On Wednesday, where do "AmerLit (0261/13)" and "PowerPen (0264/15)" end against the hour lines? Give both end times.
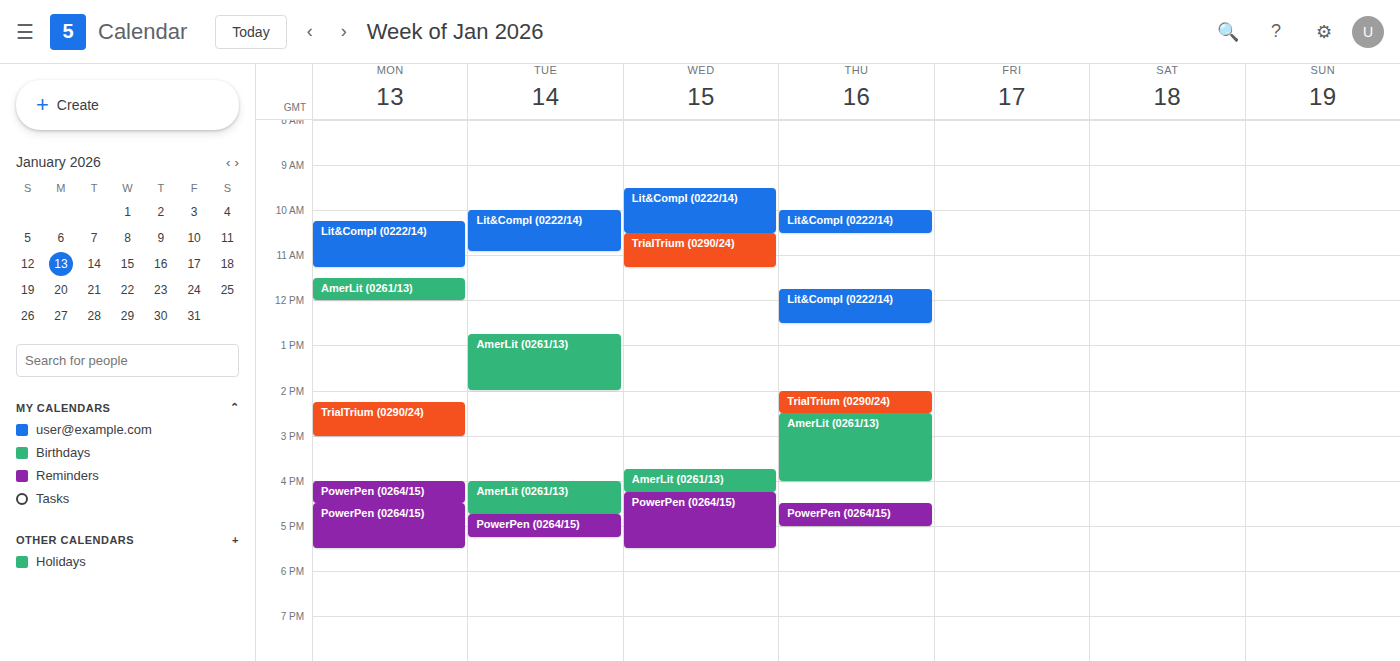
"AmerLit (0261/13)": 4:15 PM, neither: a quarter of the way from the 4 PM line to the 5 PM line. "PowerPen (0264/15)": 5:30 PM, halfway between the 5 PM and 6 PM lines.